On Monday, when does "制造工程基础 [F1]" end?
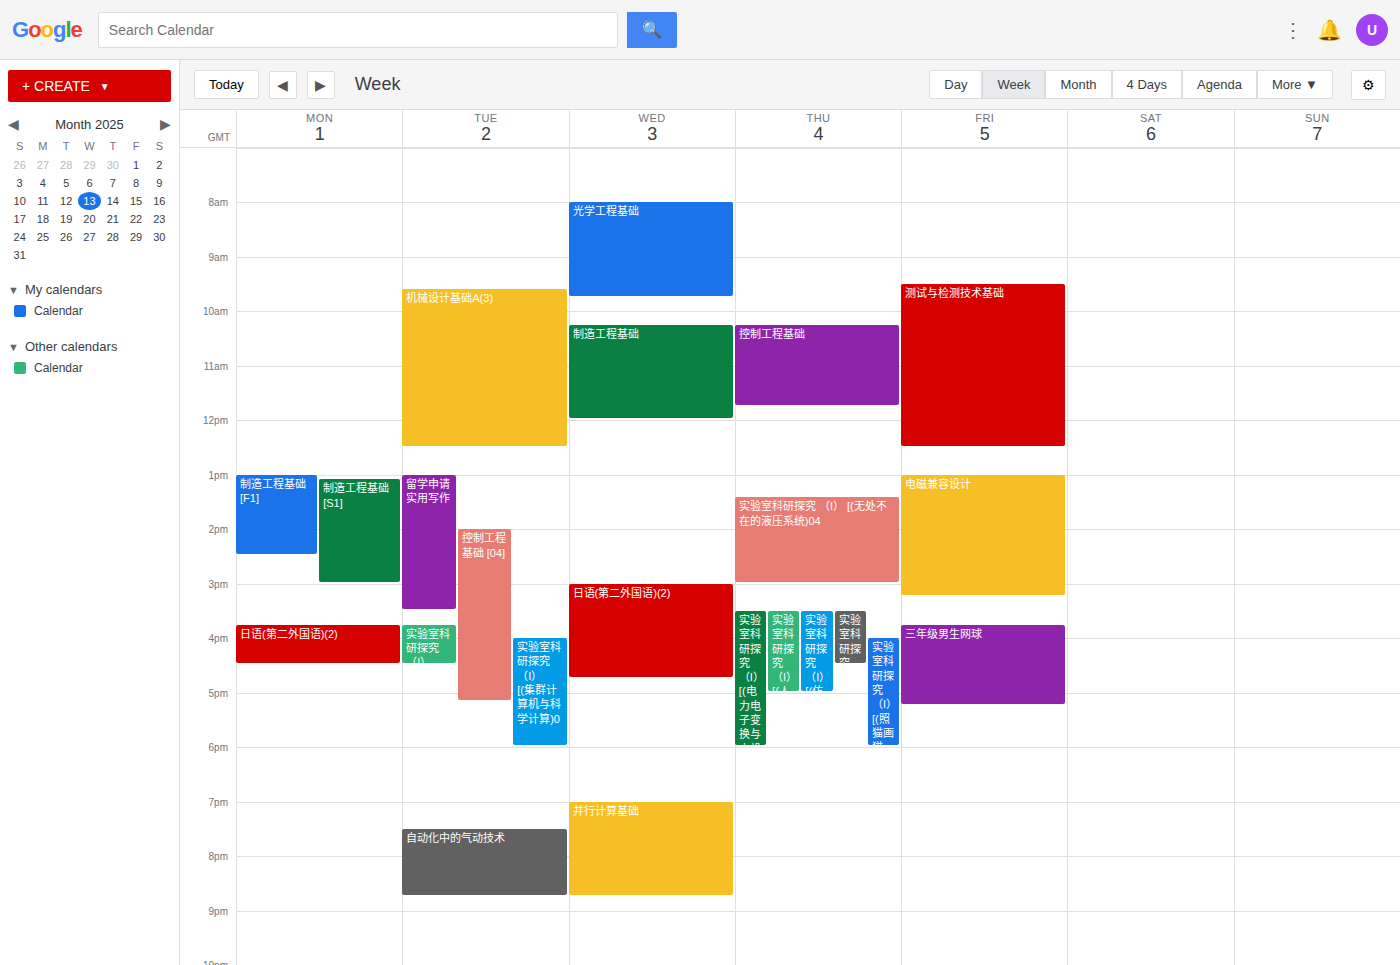
2:30 PM